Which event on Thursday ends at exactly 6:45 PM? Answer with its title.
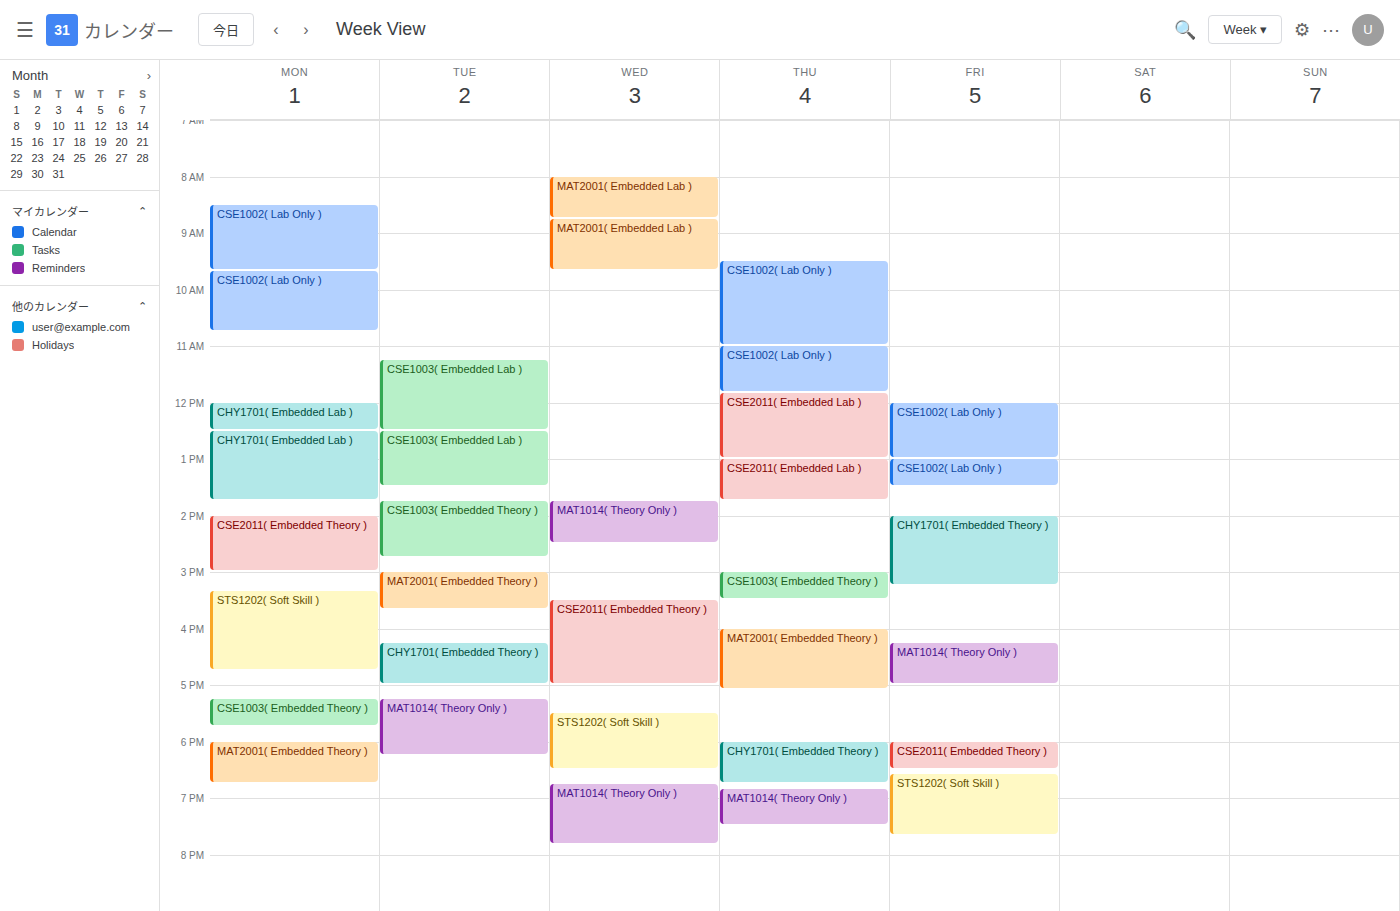
"CHY1701( Embedded Theory )"